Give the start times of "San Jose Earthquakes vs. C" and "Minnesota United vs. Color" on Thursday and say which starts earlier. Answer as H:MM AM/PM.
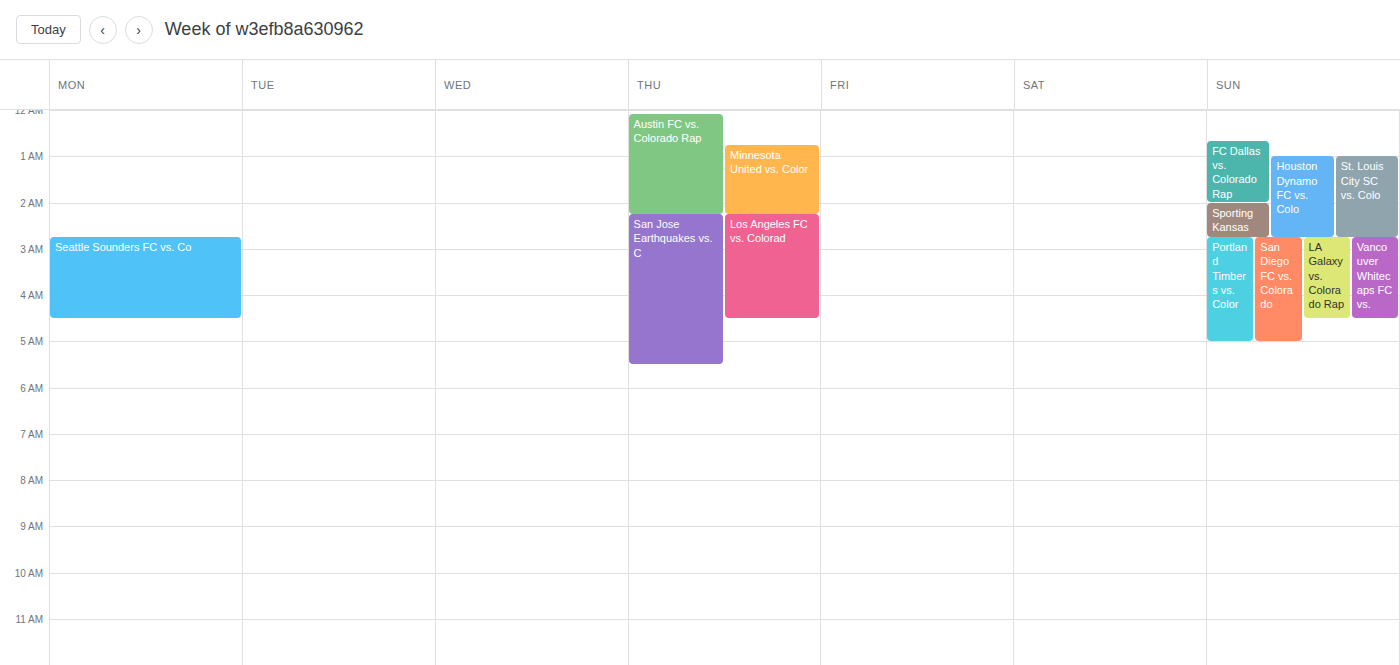
"Minnesota United vs. Color" 12:45 AM; "San Jose Earthquakes vs. C" 2:15 AM.